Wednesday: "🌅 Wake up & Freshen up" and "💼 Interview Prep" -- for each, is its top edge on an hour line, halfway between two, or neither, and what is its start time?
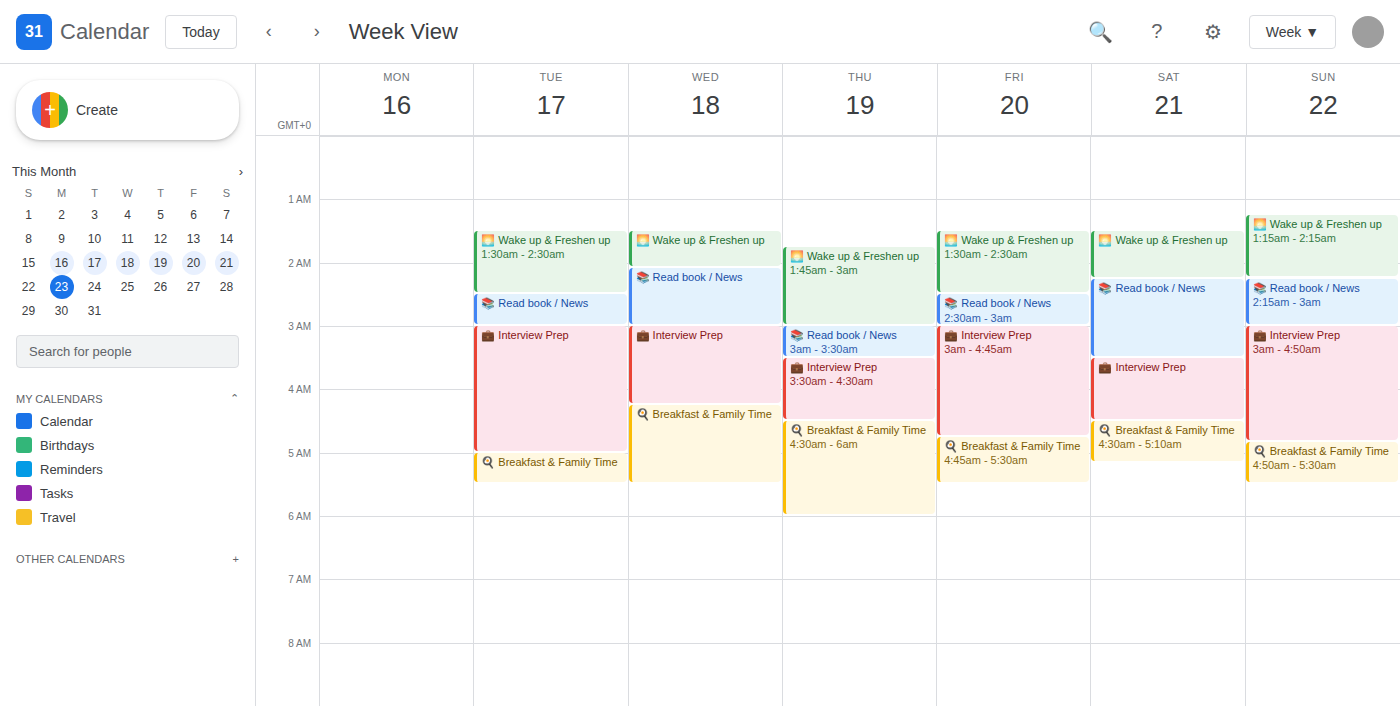
"🌅 Wake up & Freshen up": 1:30 AM, halfway between the 1 AM and 2 AM lines. "💼 Interview Prep": 3:00 AM, exactly on the 3 AM line.